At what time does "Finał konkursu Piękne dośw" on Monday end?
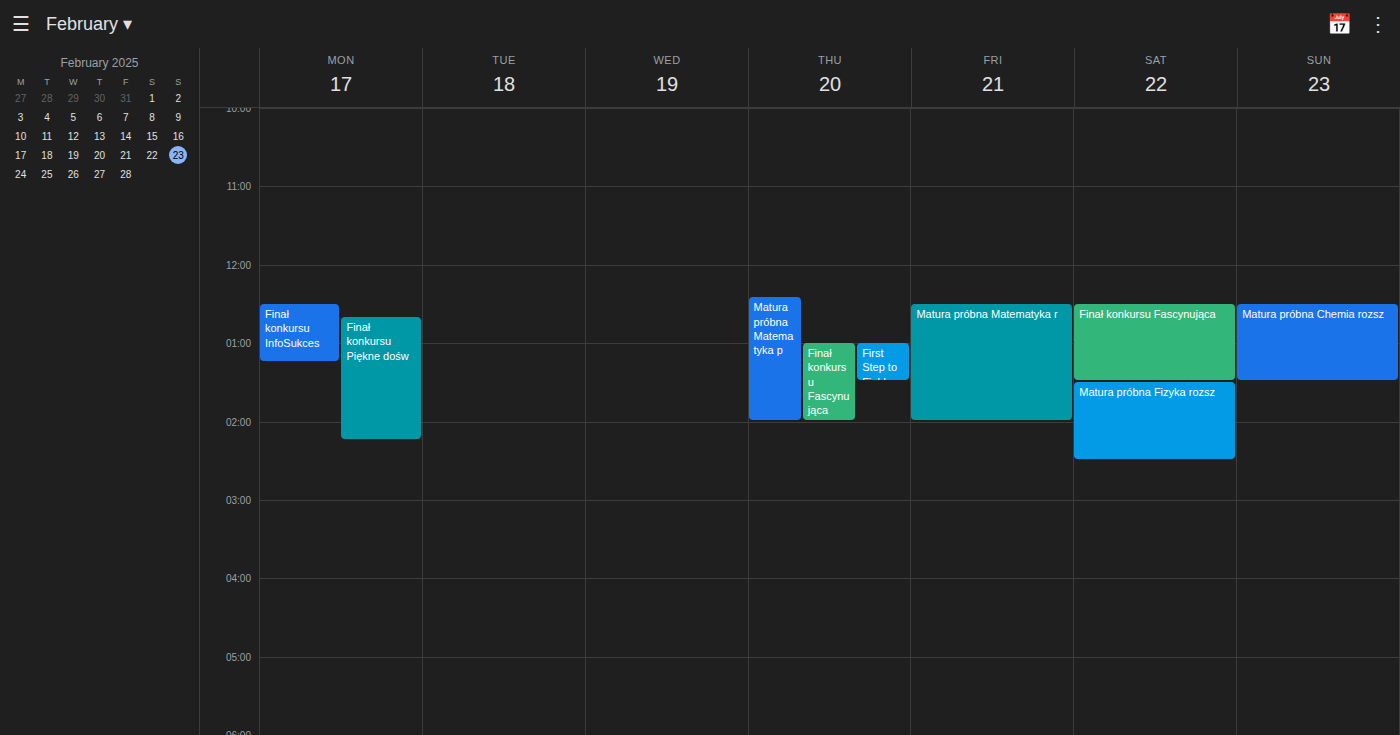
14:15